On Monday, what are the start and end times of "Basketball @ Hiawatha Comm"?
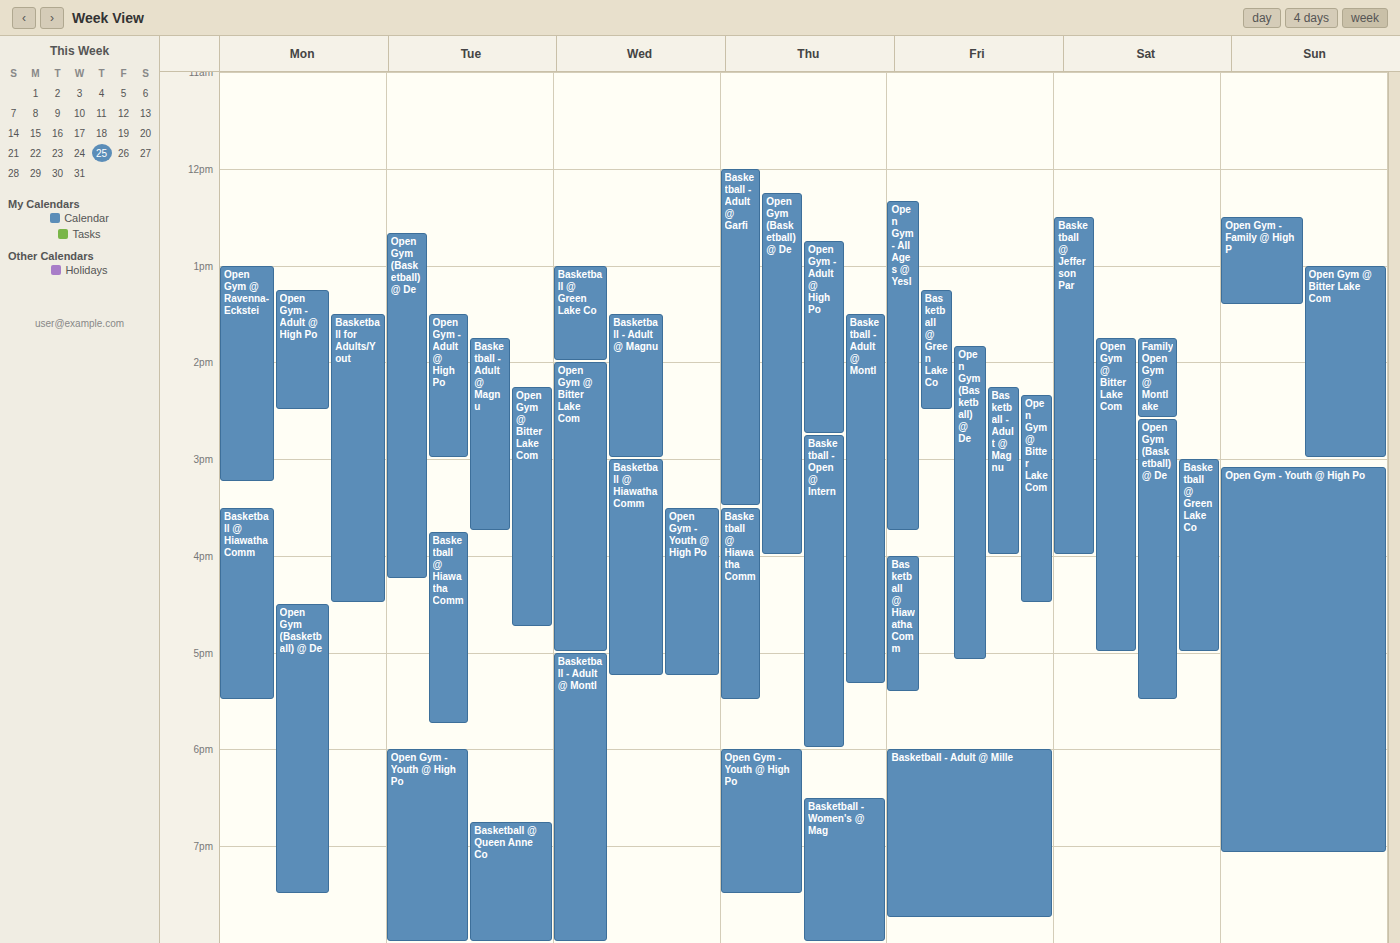
15:30 to 17:30